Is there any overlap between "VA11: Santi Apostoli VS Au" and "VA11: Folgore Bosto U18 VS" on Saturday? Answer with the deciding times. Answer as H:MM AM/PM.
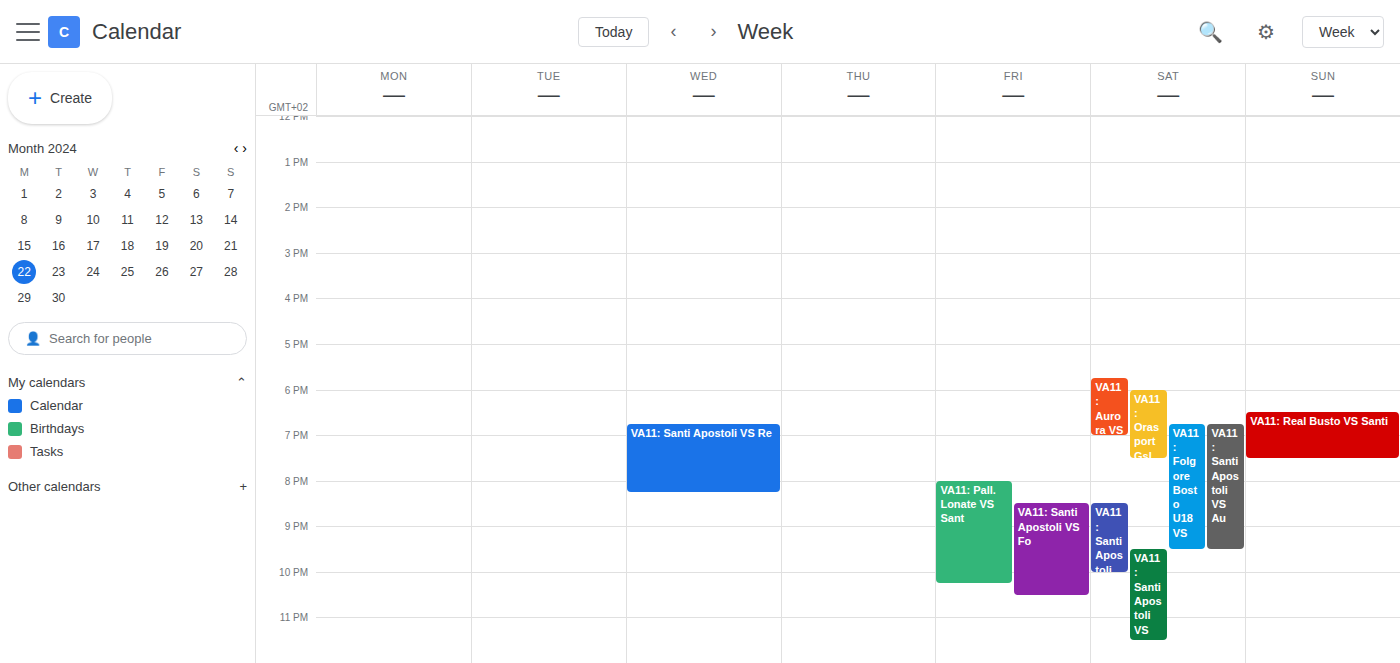
"VA11: Folgore Bosto U18 VS" runs 6:45 PM to 9:30 PM, inside "VA11: Santi Apostoli VS Au" -- they overlap.